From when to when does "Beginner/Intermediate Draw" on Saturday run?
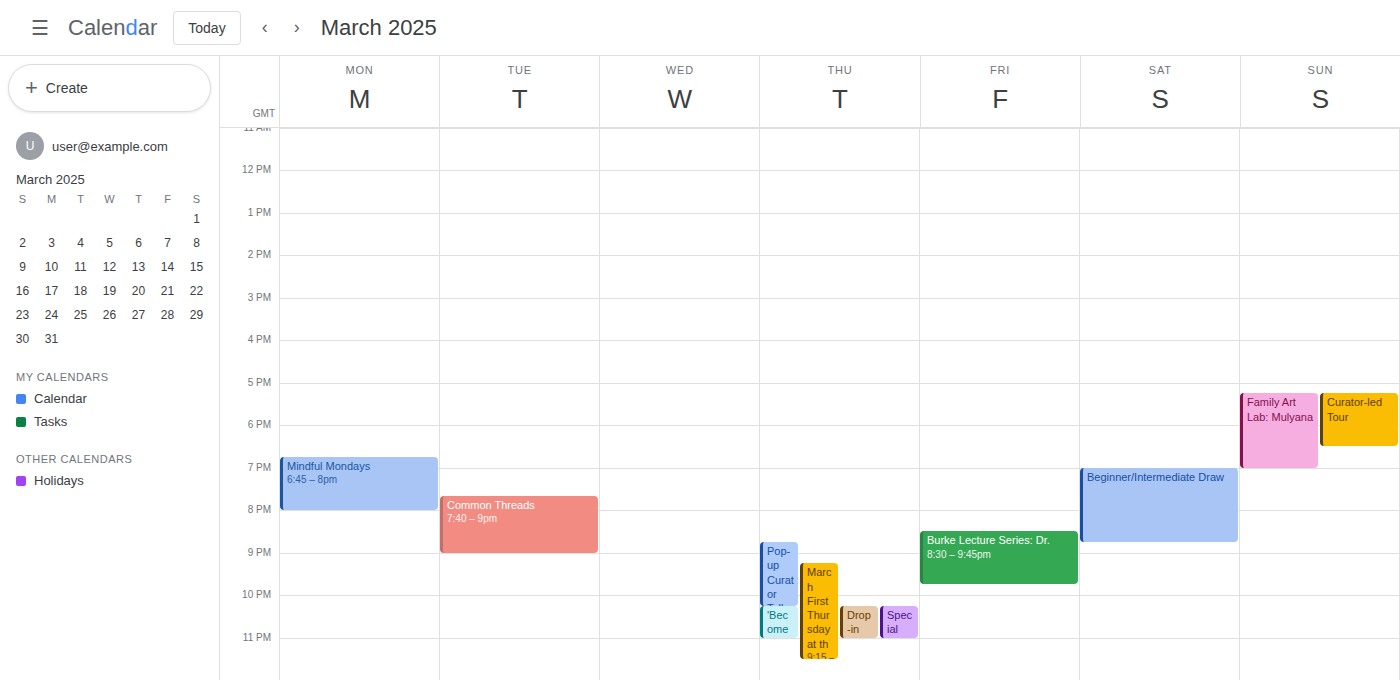
7:00 PM to 8:45 PM